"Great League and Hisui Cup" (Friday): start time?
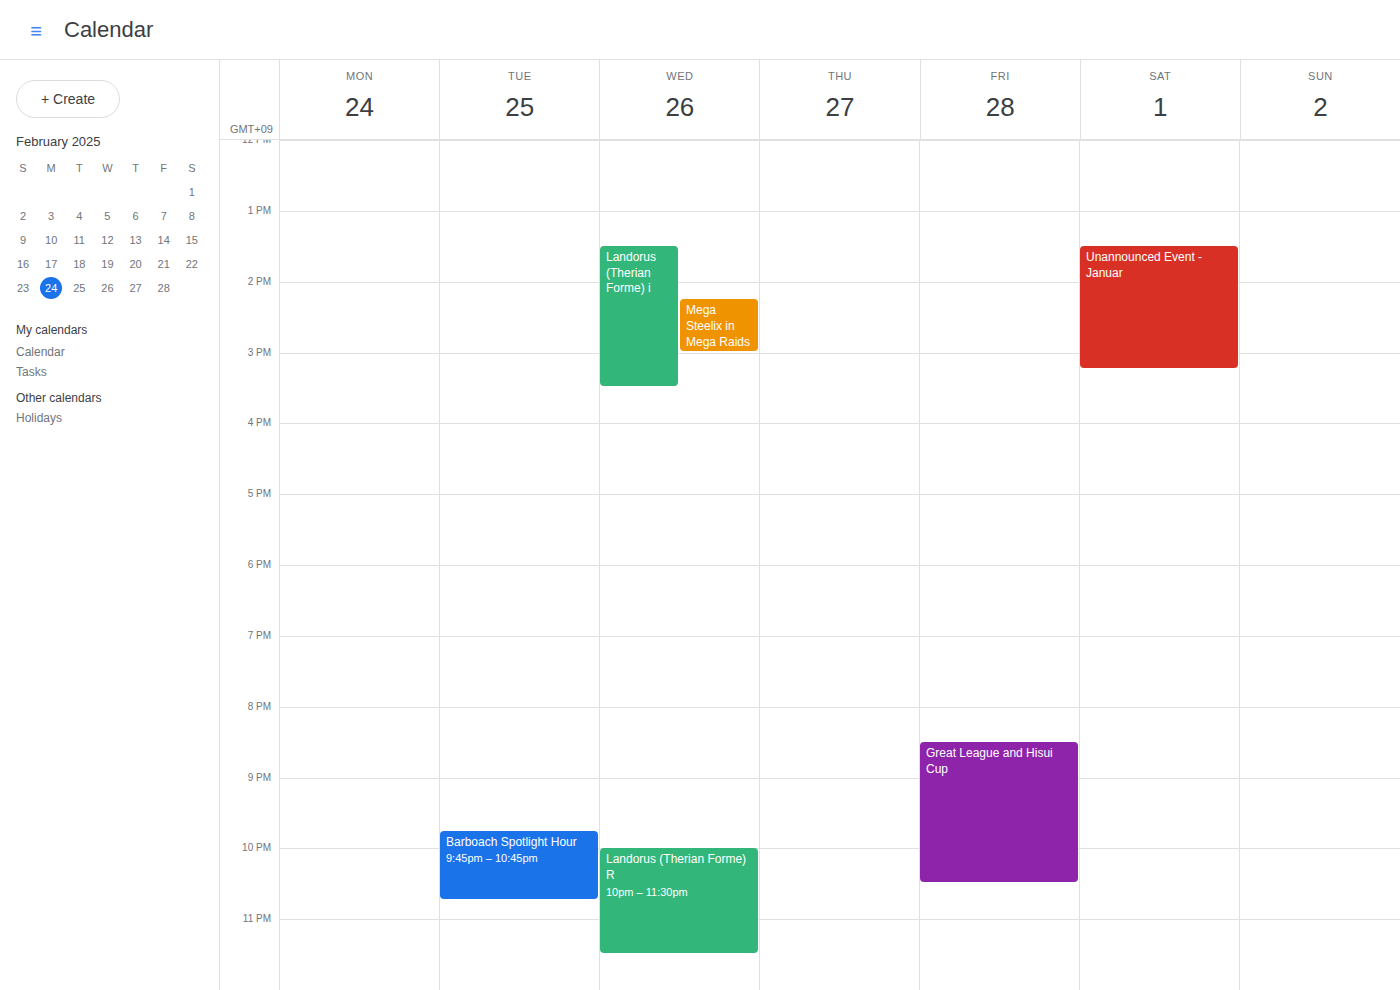
20:30